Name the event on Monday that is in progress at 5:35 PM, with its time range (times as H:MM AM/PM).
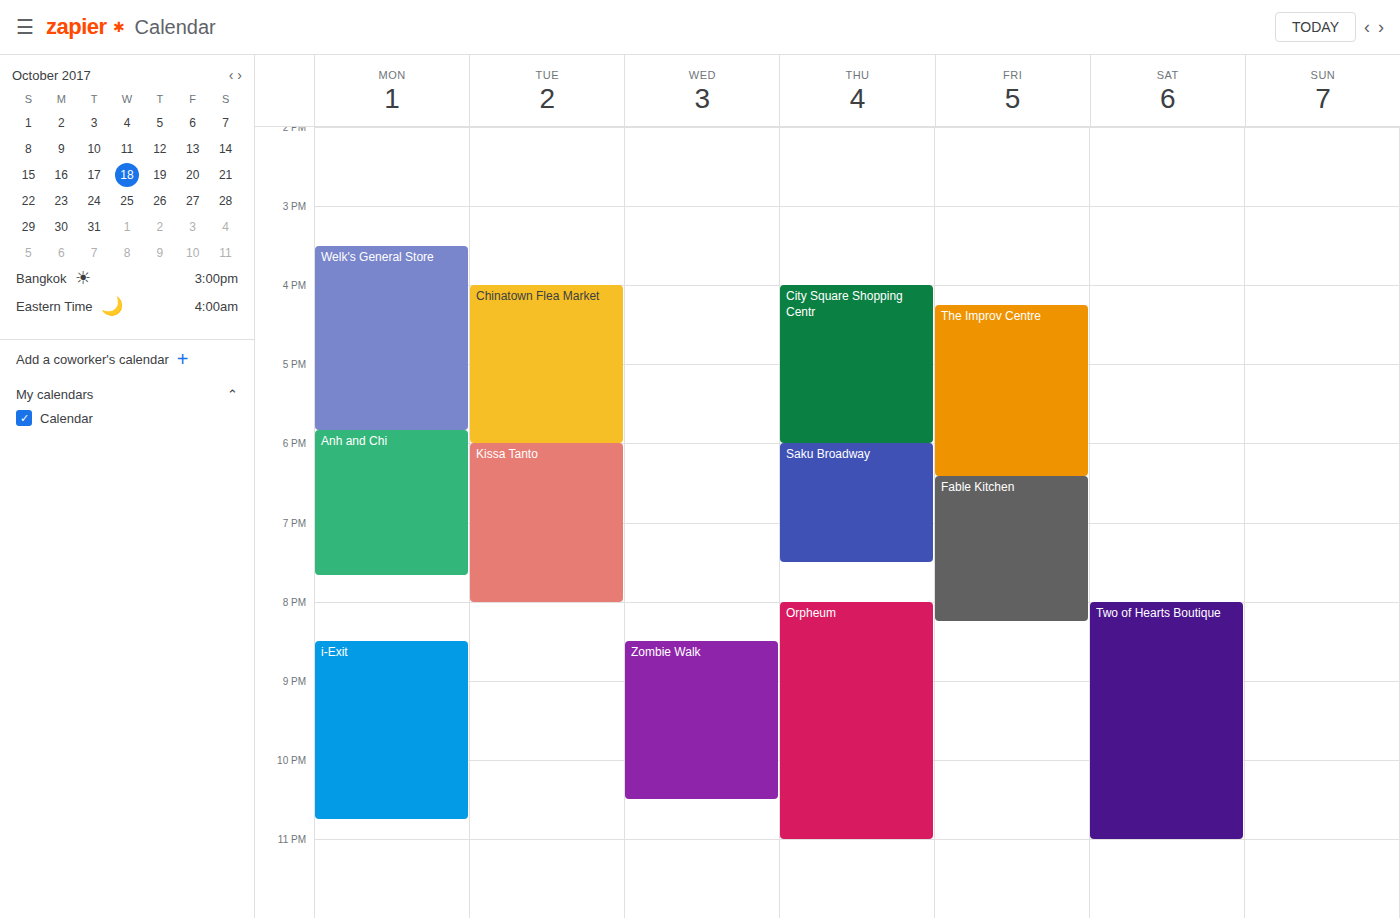
"Welk's General Store", 3:30 PM to 5:50 PM